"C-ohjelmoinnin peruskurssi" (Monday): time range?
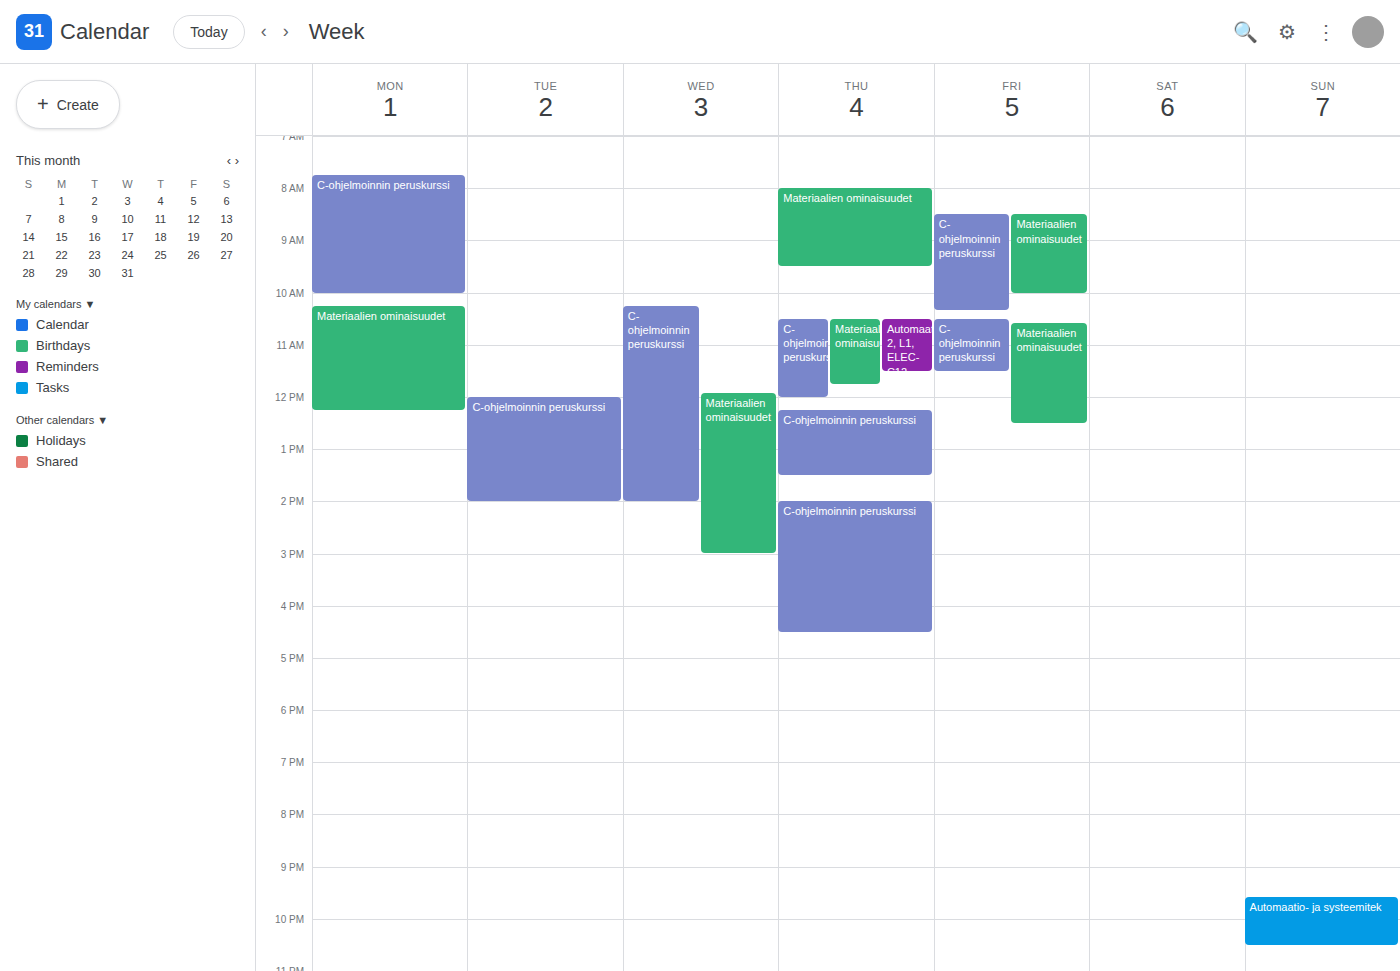
7:45 AM to 10:00 AM